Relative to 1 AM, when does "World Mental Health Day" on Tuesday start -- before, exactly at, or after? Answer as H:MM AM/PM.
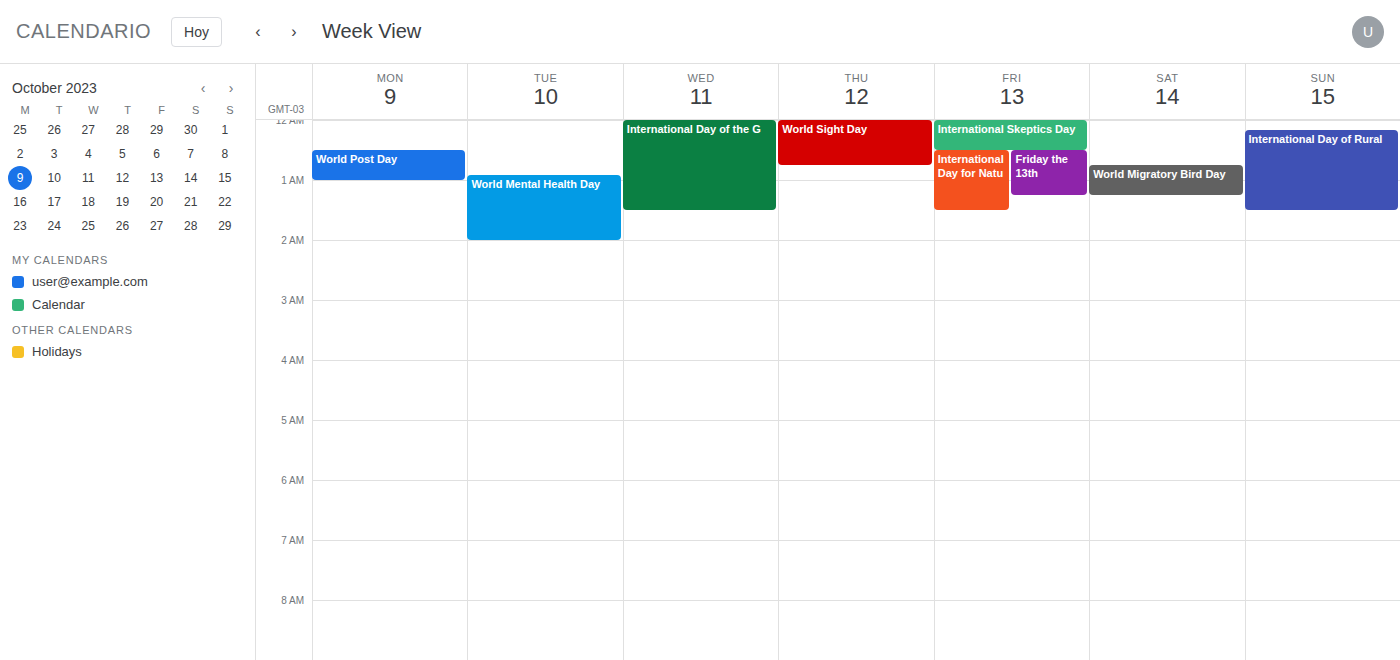
12:55 AM -- before 1 AM, 5 minutes above the 1 AM line.